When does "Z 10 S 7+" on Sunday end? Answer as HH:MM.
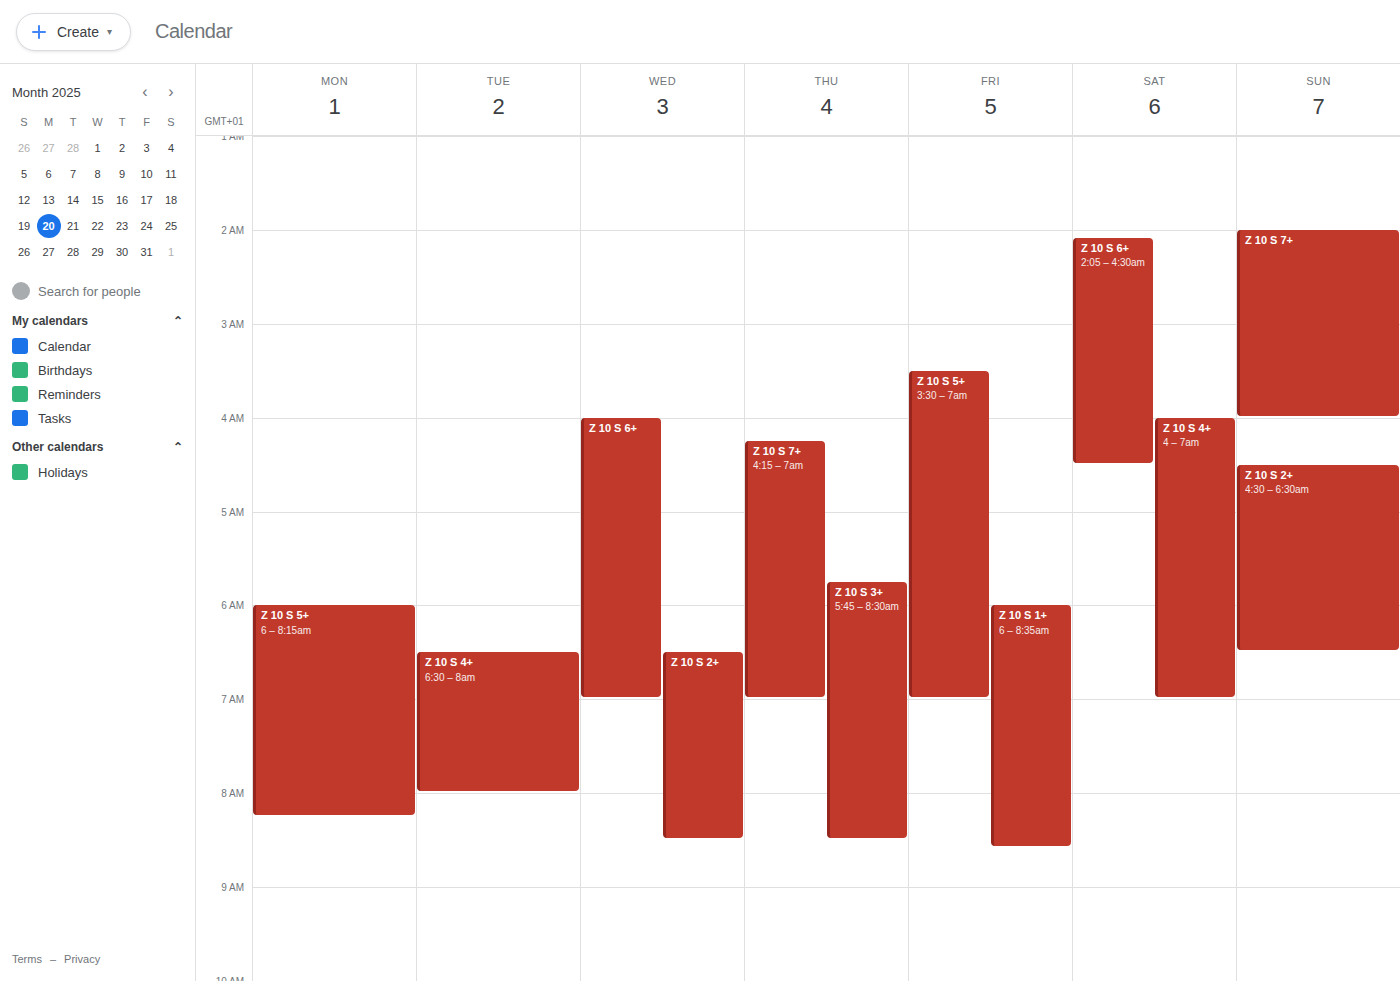
04:00